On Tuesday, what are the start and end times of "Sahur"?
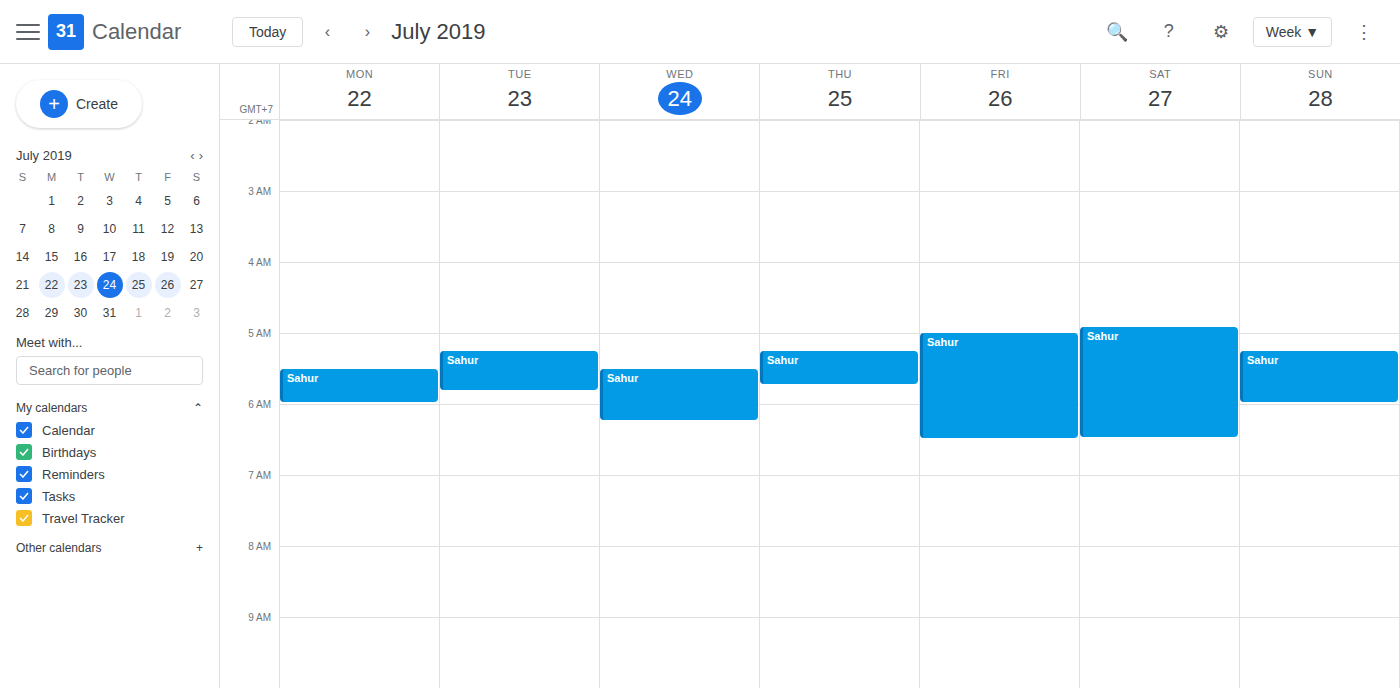
5:15 AM to 5:50 AM